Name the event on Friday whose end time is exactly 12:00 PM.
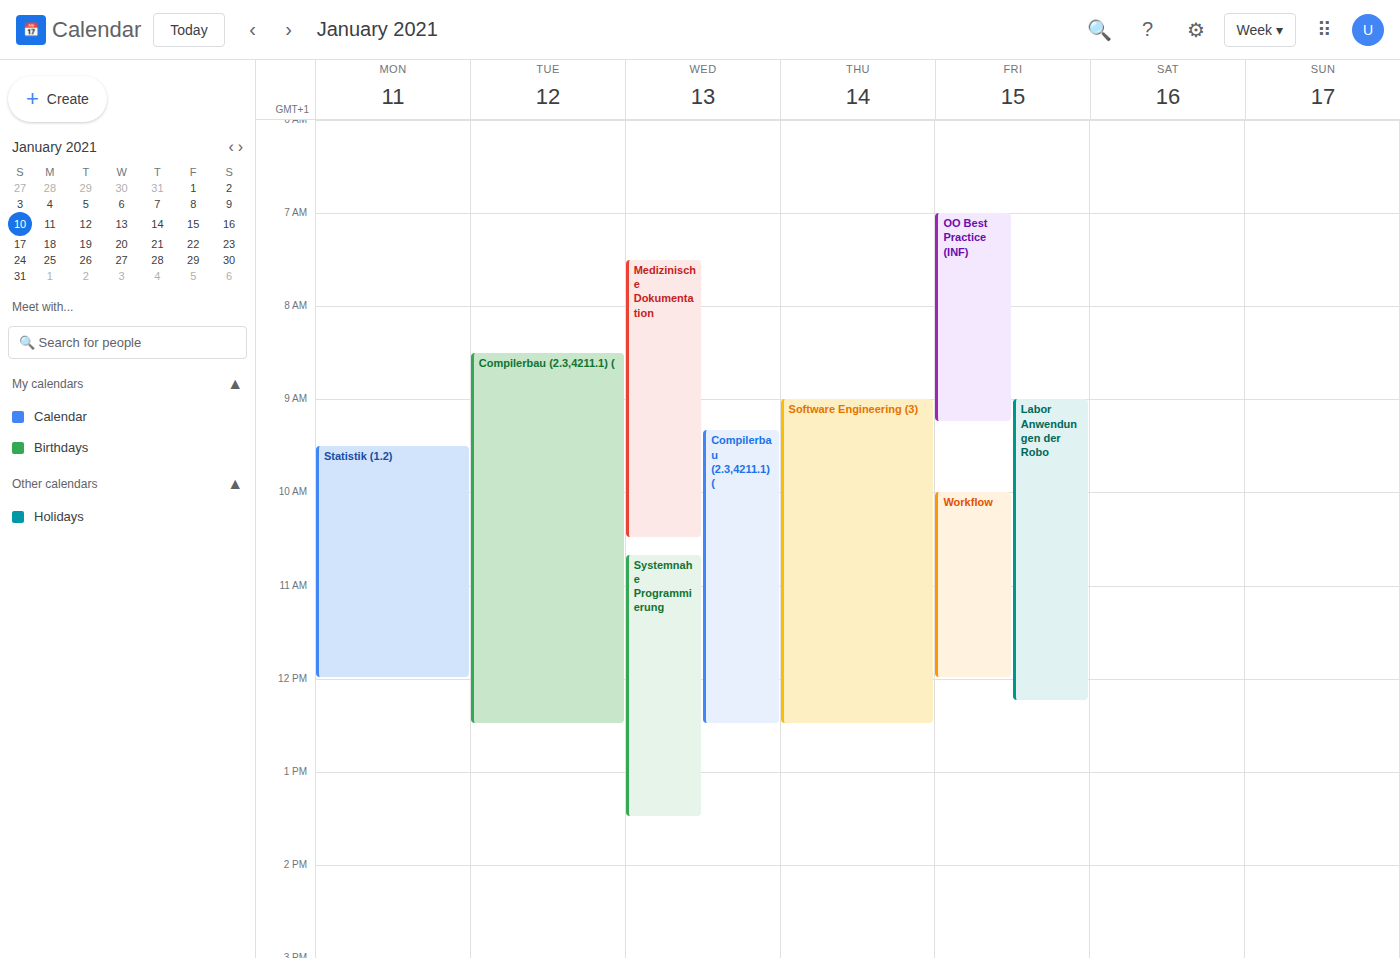
"Workflow"